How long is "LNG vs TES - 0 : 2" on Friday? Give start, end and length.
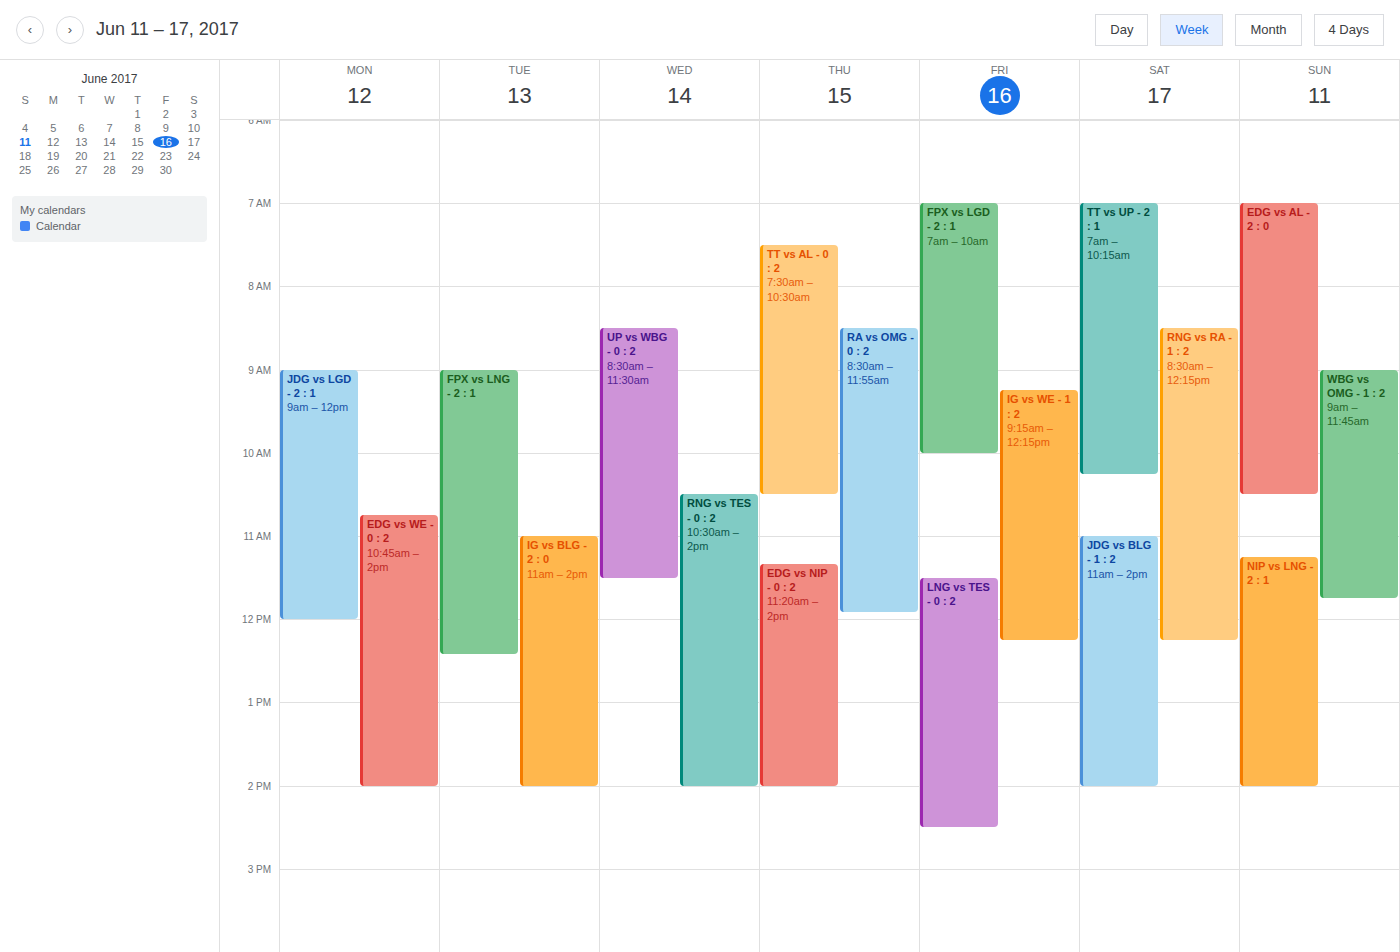
11:30 AM to 2:30 PM, 3 hours